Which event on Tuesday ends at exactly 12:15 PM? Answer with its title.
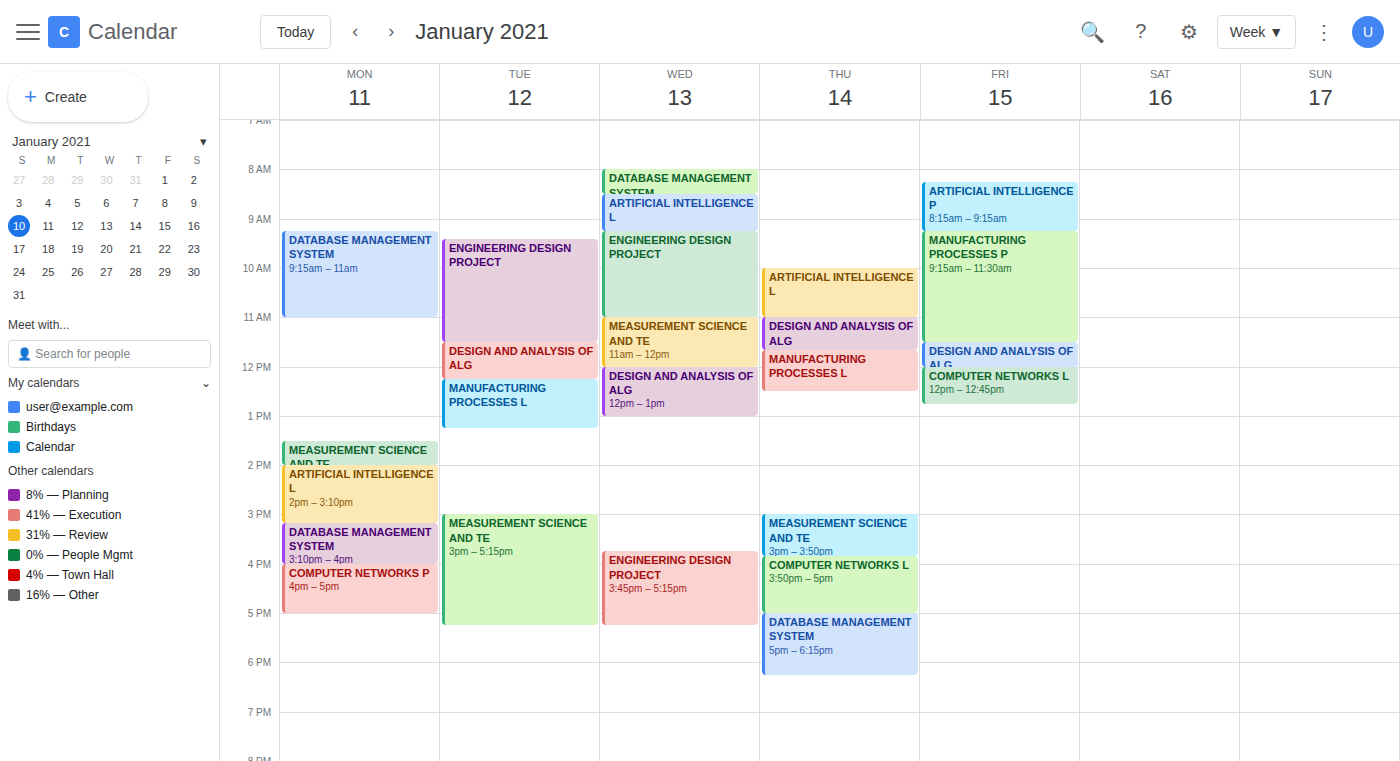
"DESIGN AND ANALYSIS OF ALG"